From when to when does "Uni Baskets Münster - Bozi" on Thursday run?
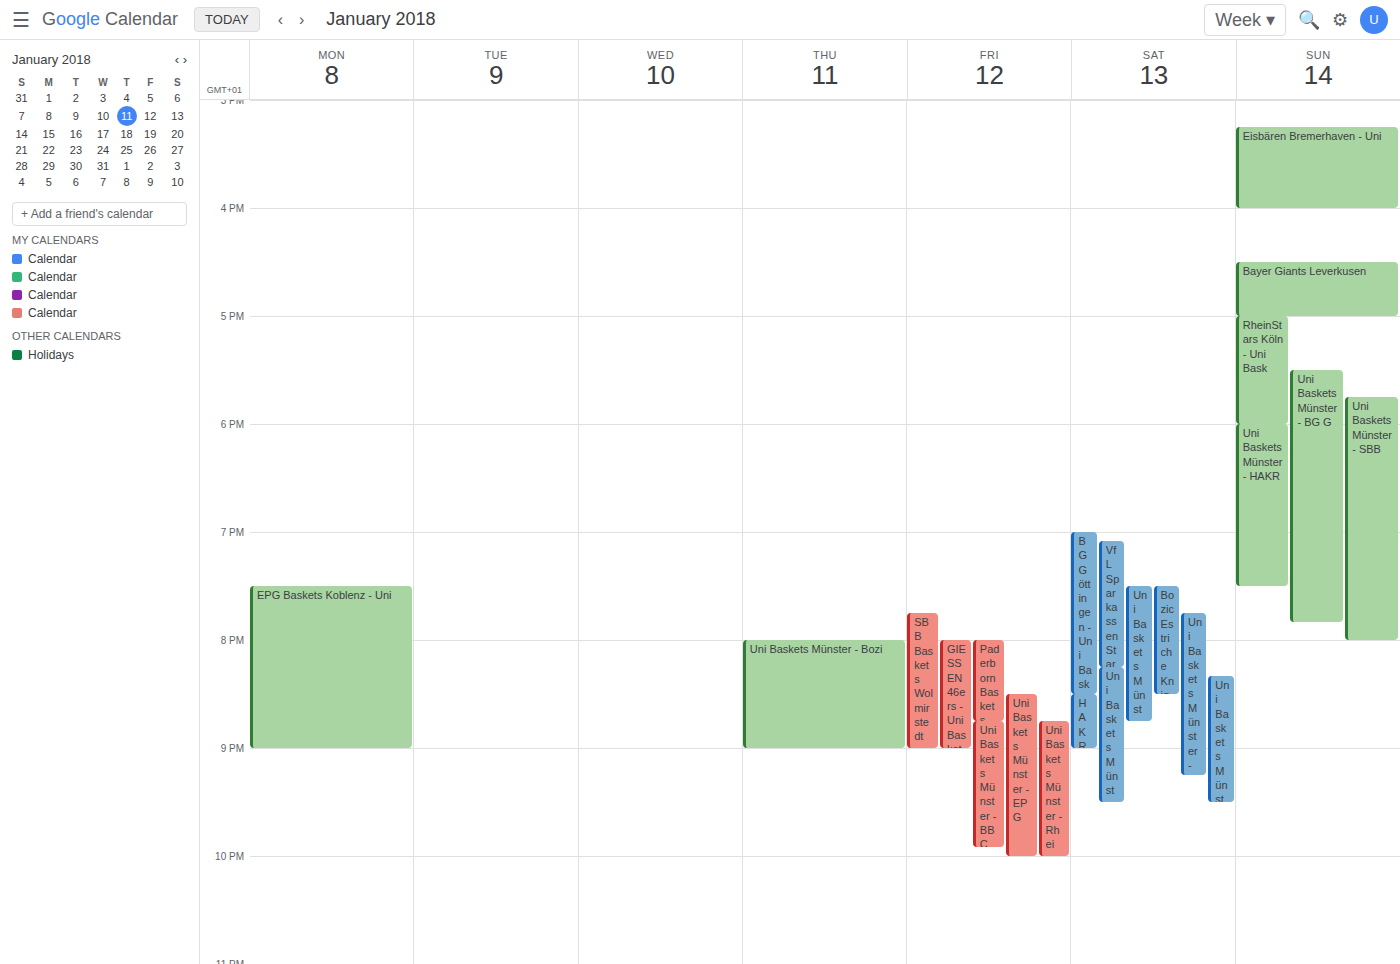
8:00 PM to 9:00 PM